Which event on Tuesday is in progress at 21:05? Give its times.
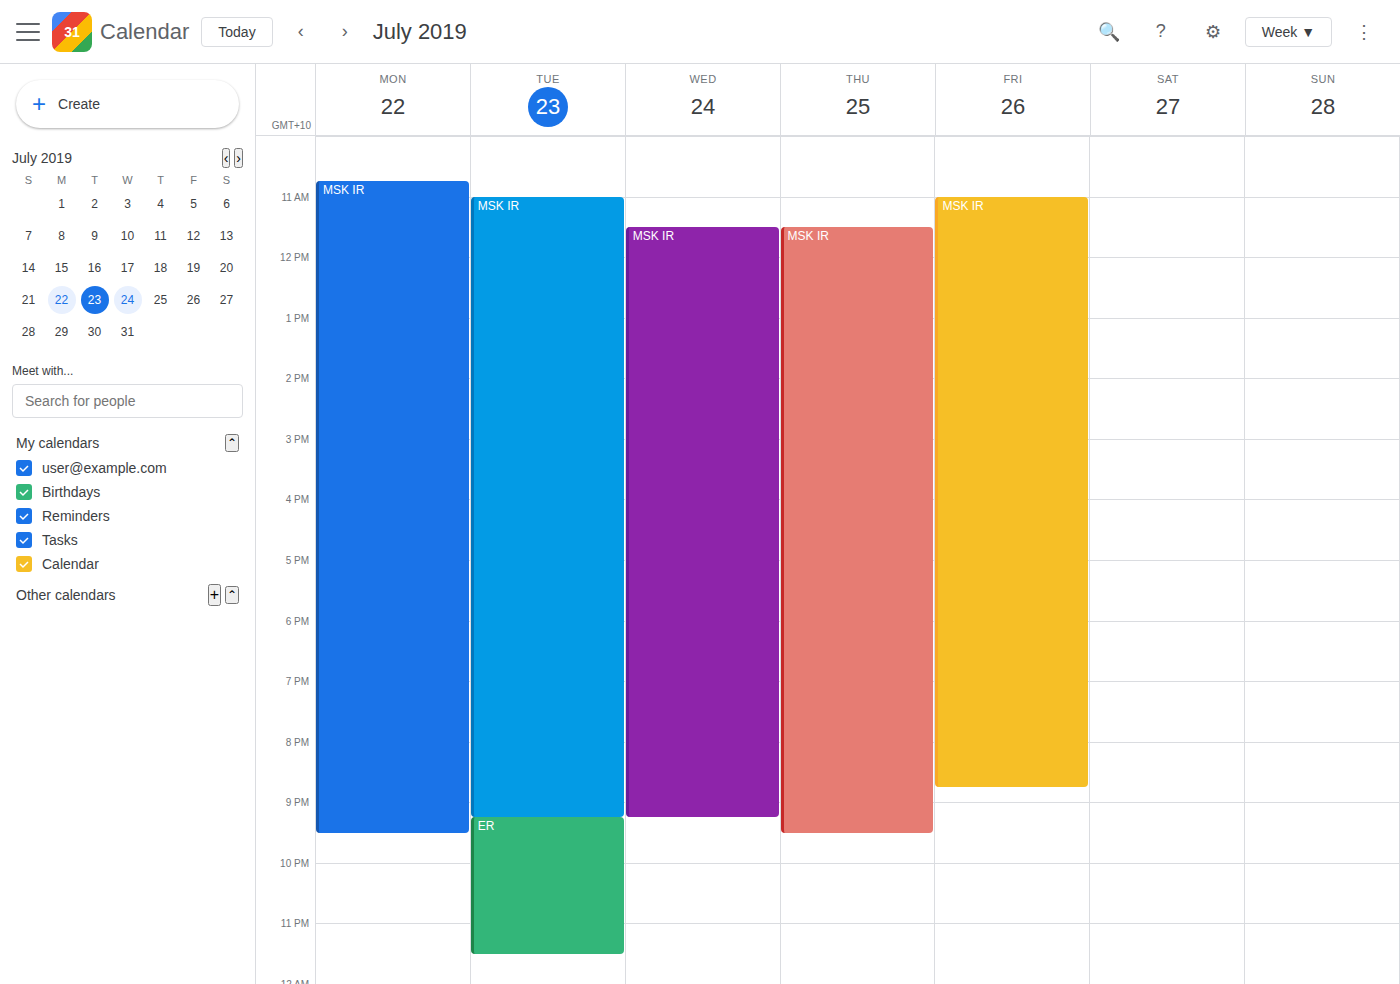
"MSK IR", 11:00 to 21:15